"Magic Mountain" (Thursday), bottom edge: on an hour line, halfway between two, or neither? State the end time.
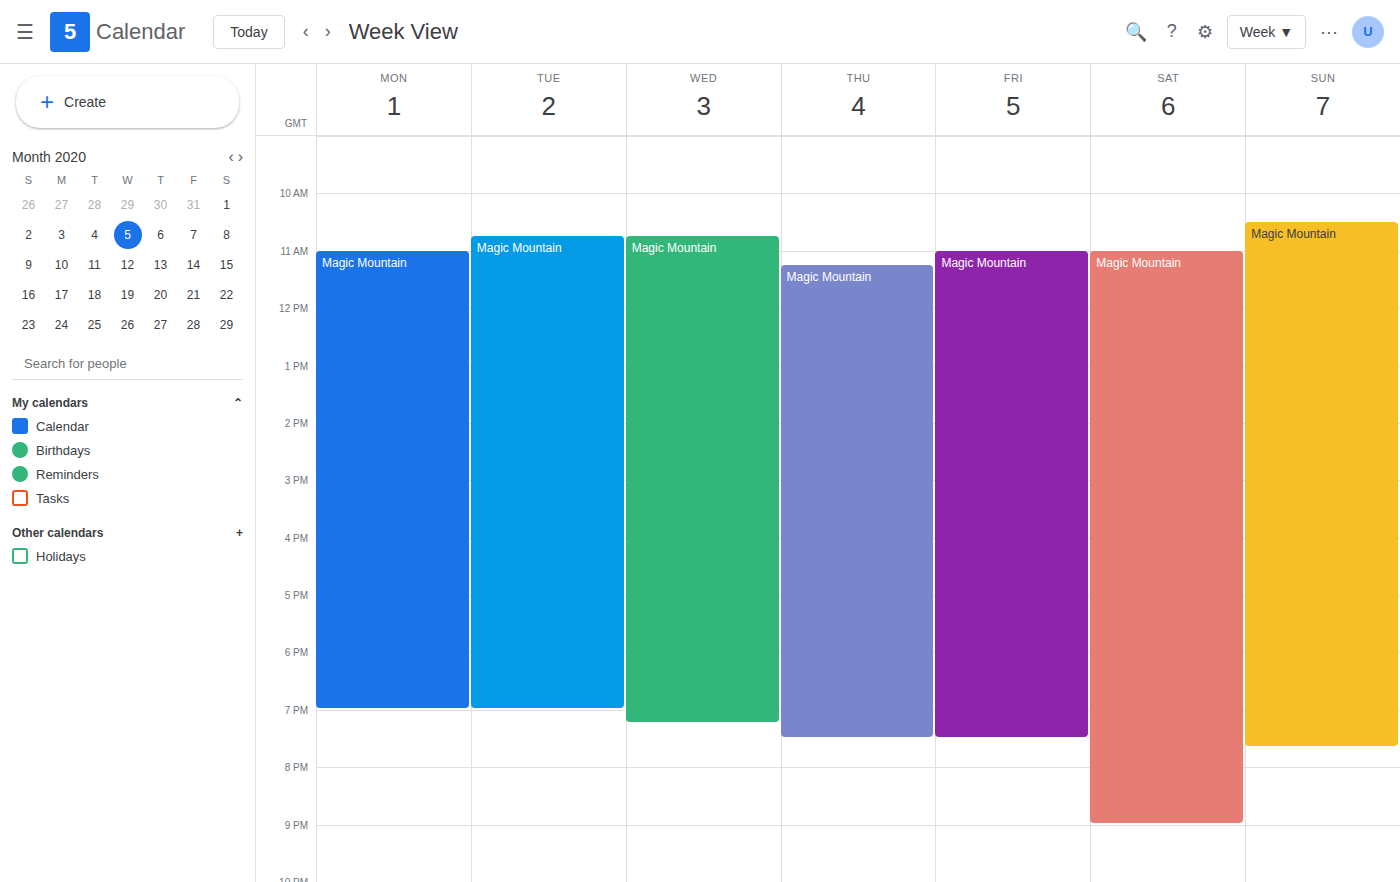
7:30 PM -- halfway between the 7 PM and 8 PM lines.